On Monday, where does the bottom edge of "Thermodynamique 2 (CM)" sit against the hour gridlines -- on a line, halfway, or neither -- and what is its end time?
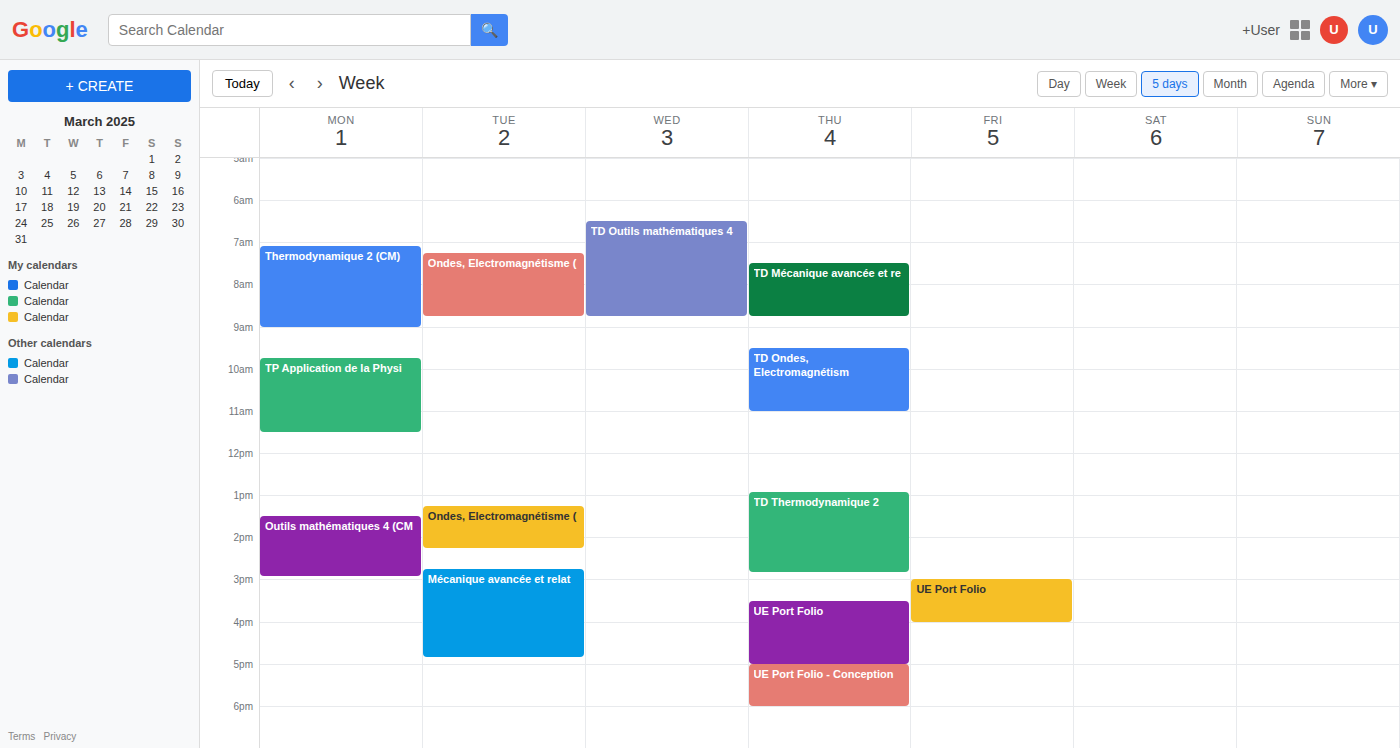
9:00 AM -- exactly on the 9 AM line.